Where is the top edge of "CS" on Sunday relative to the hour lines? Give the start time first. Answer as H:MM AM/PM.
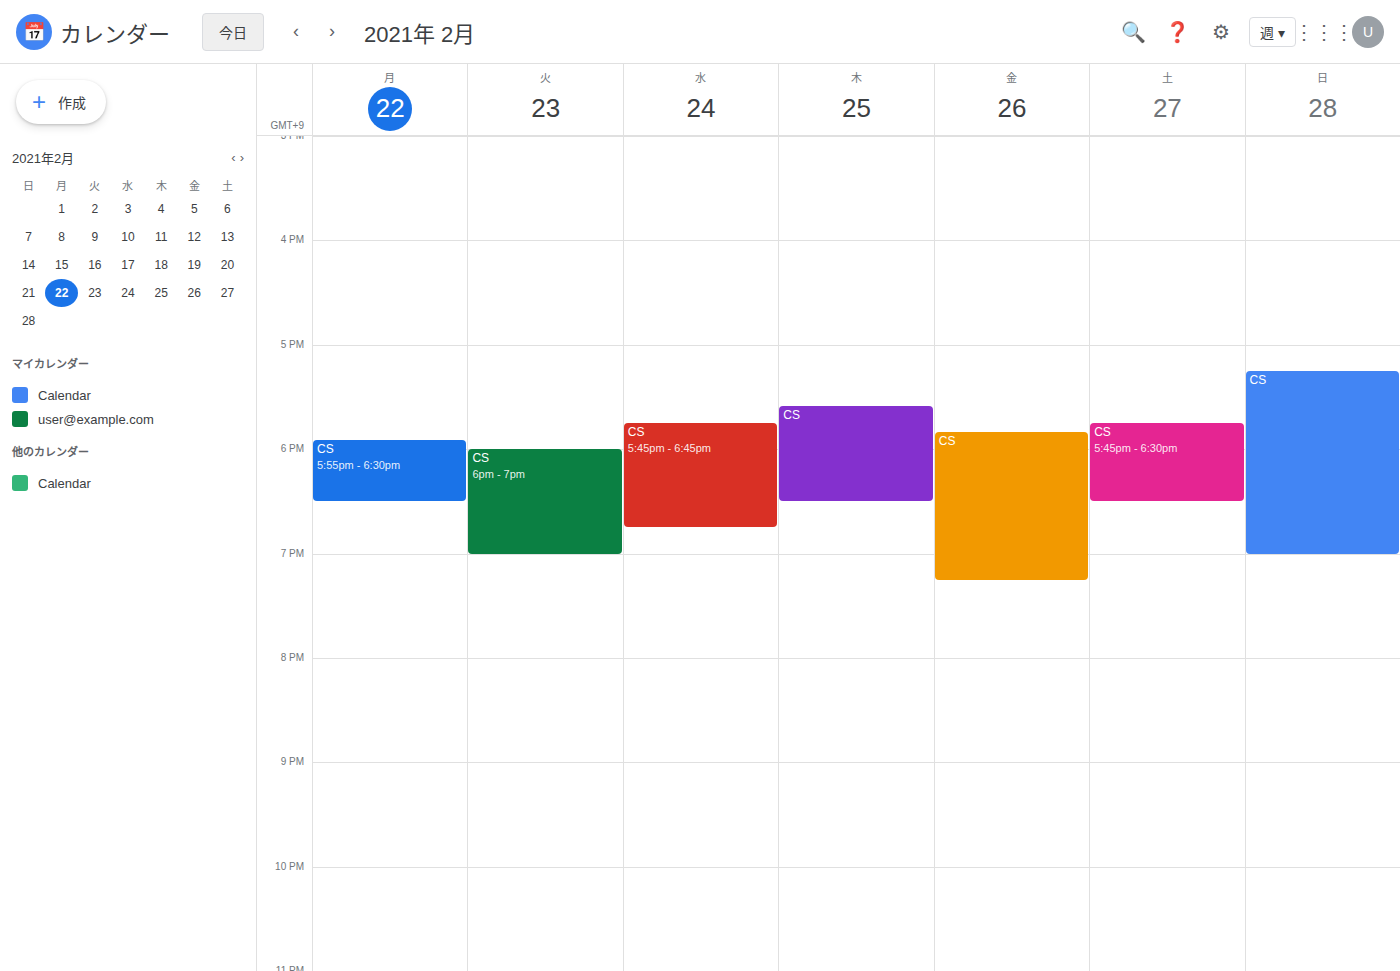
5:15 PM -- neither: a quarter of the way from the 5 PM line to the 6 PM line.